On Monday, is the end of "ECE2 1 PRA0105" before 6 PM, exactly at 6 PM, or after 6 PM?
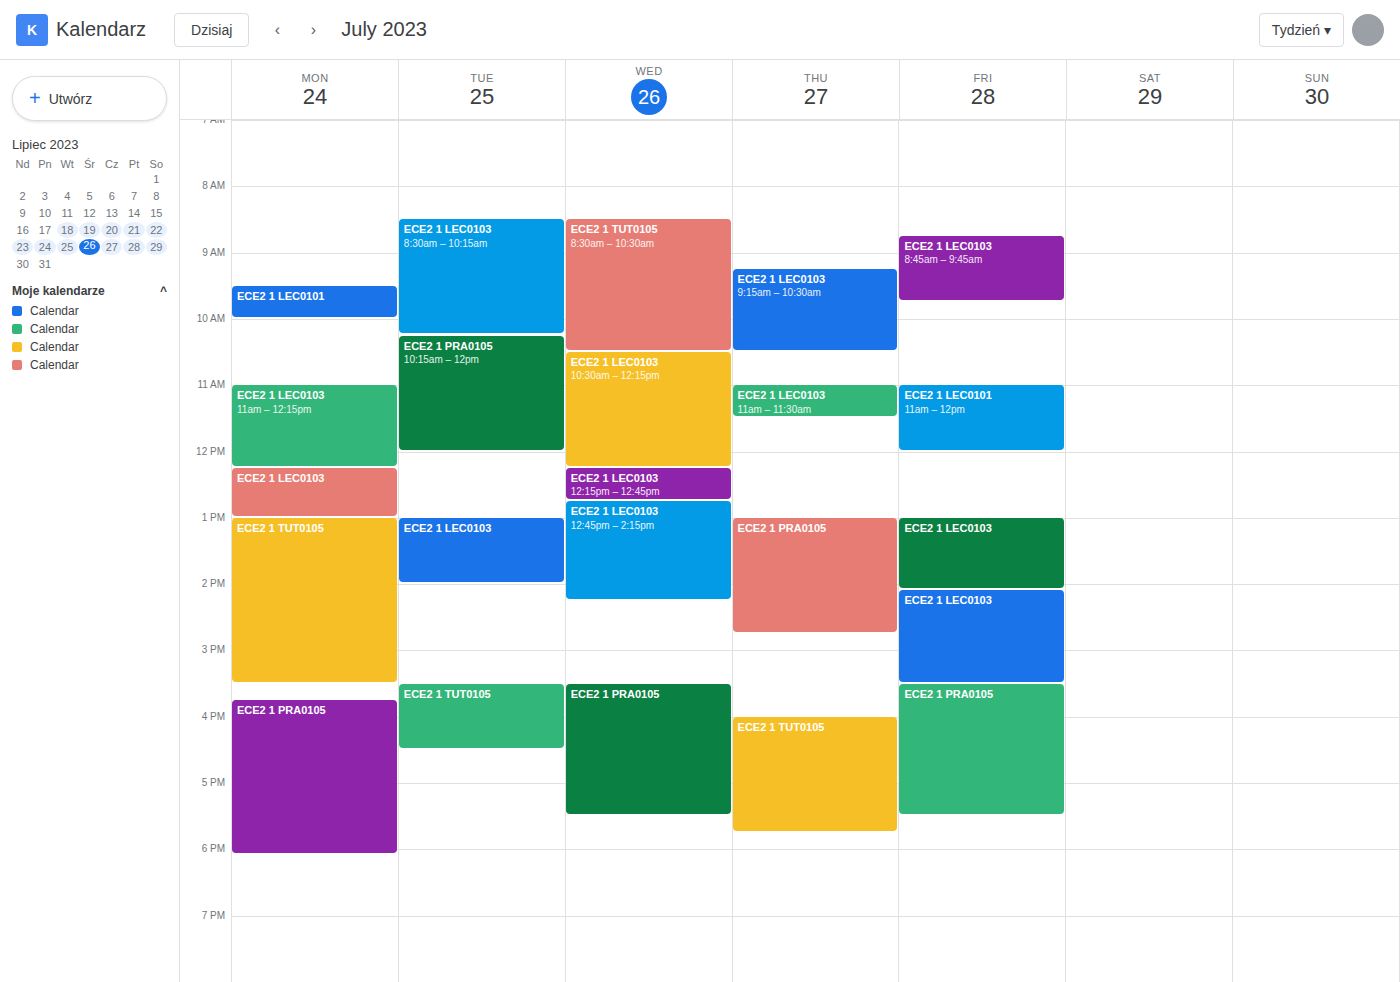
6:05 PM -- after 6 PM, 5 minutes below the 6 PM line.